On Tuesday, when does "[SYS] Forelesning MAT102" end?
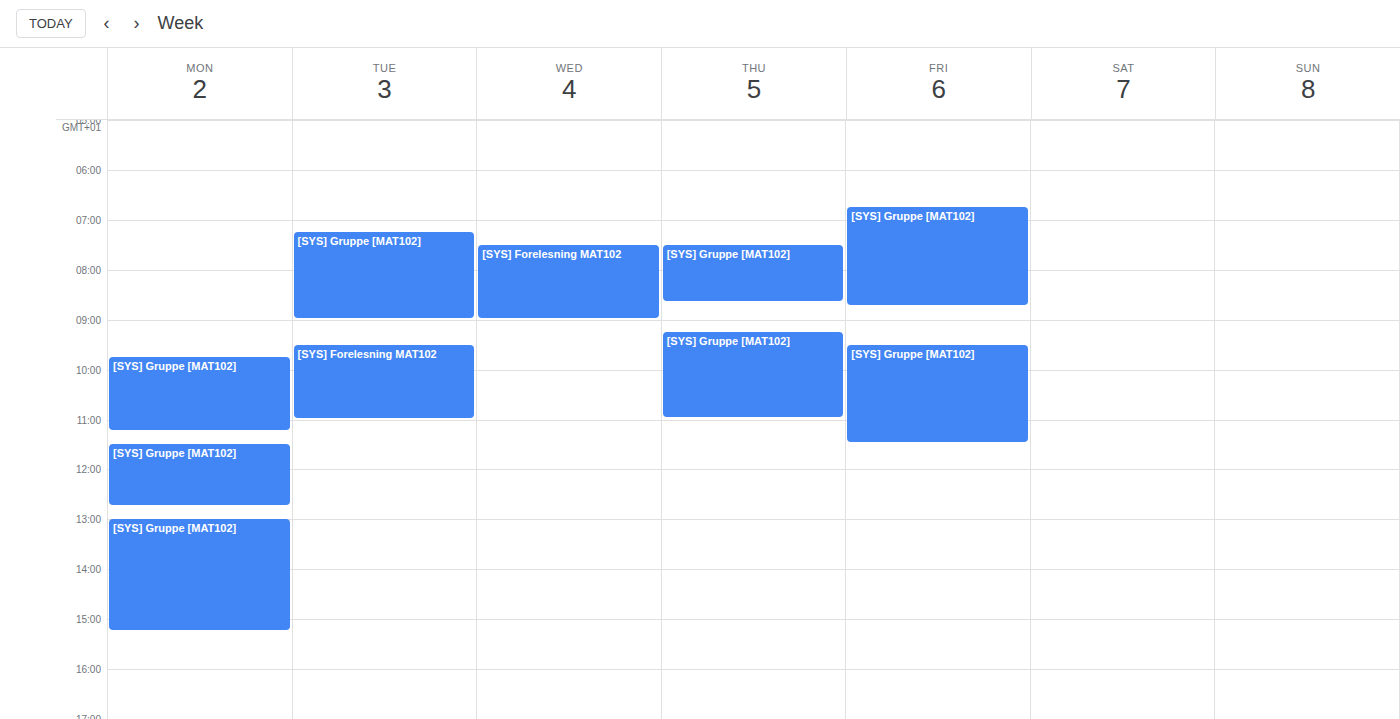
11:00